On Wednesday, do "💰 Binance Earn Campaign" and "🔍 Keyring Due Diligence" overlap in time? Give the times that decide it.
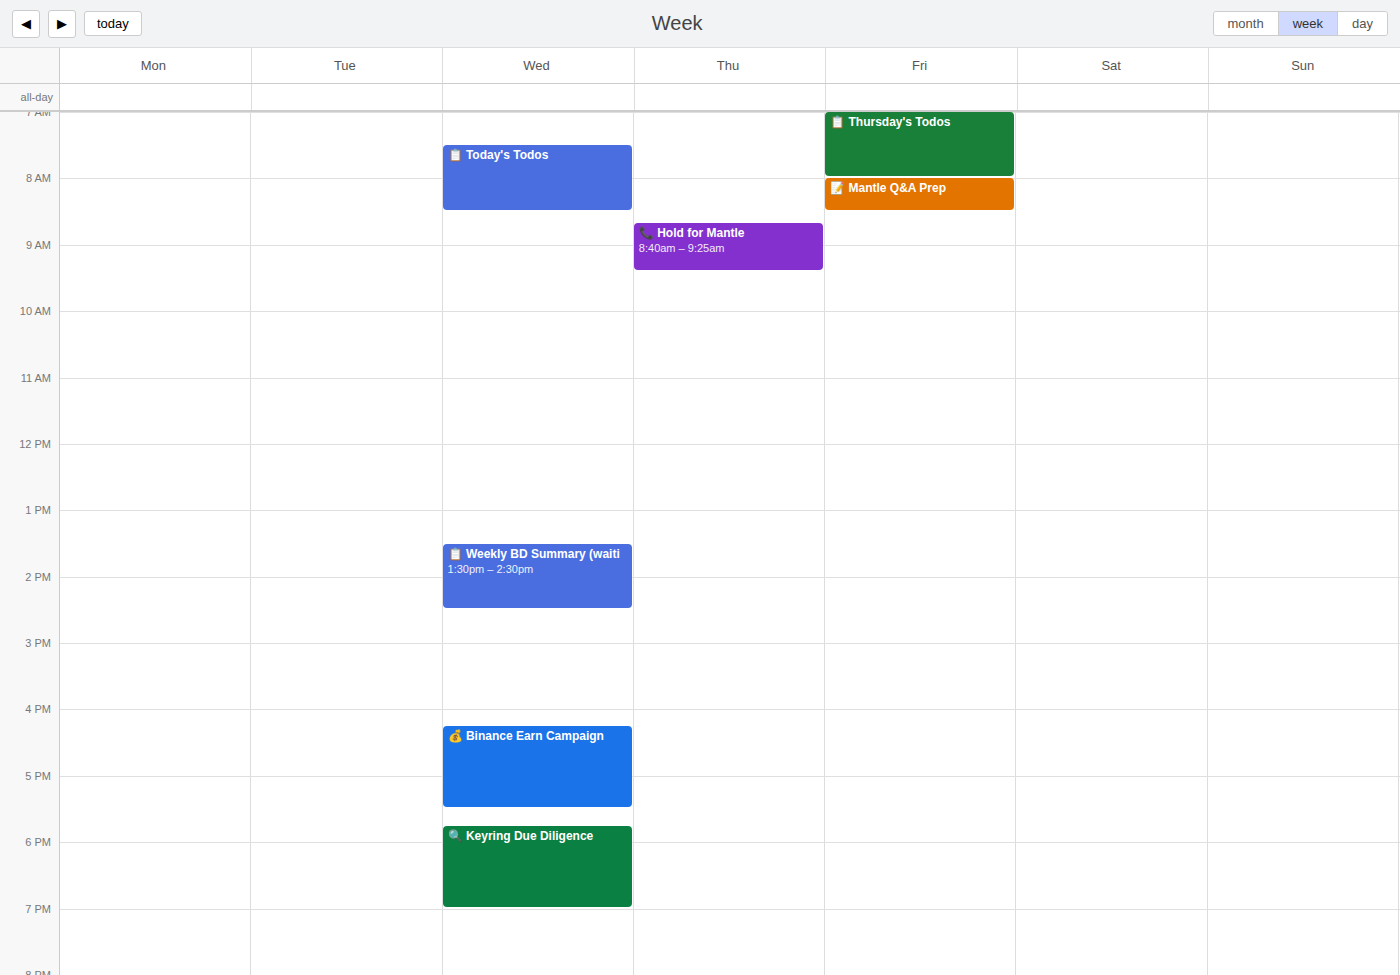
"💰 Binance Earn Campaign" ends at 5:30 PM and "🔍 Keyring Due Diligence" starts at 5:45 PM -- no overlap.